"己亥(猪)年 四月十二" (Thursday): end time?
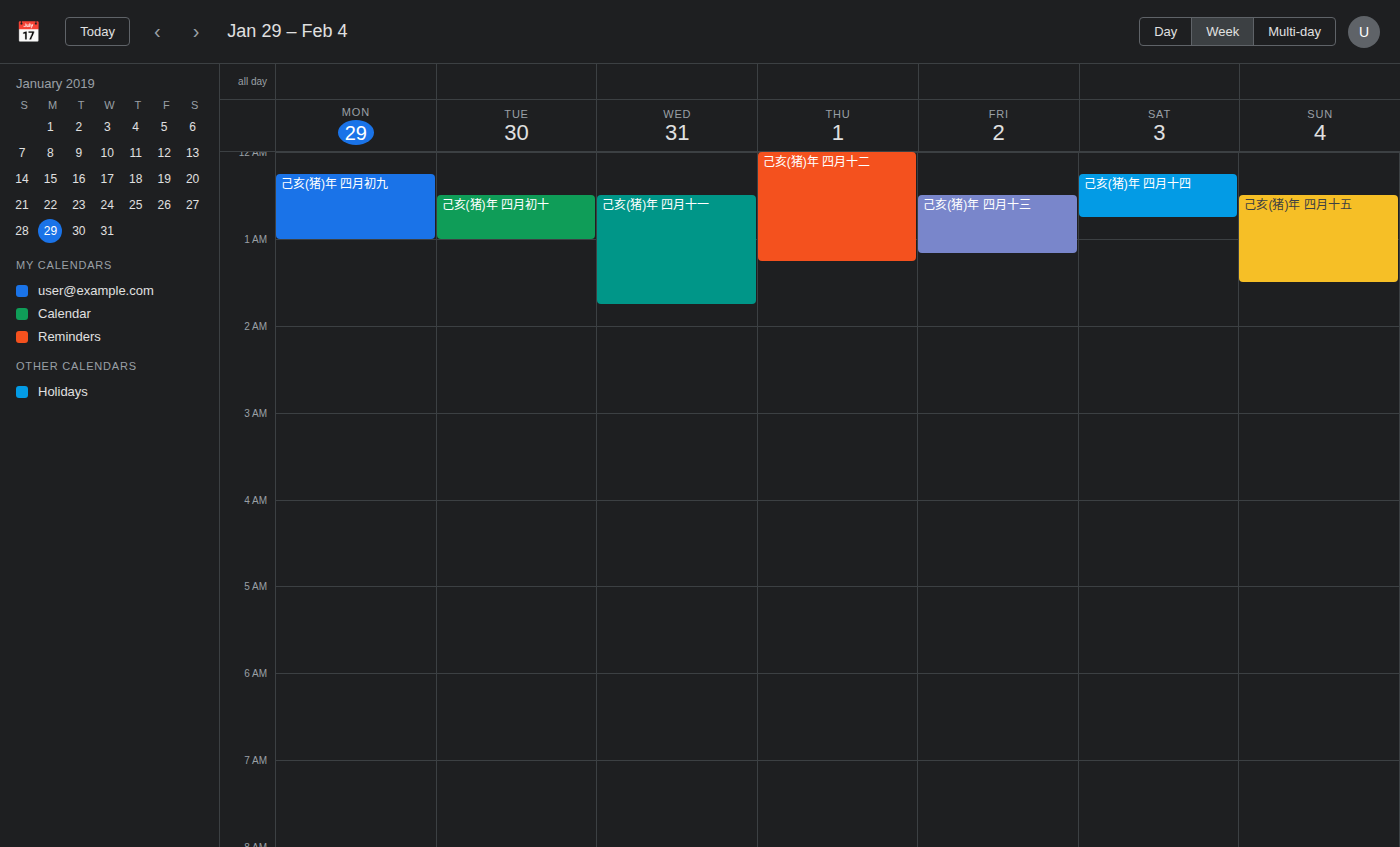
1:15 AM